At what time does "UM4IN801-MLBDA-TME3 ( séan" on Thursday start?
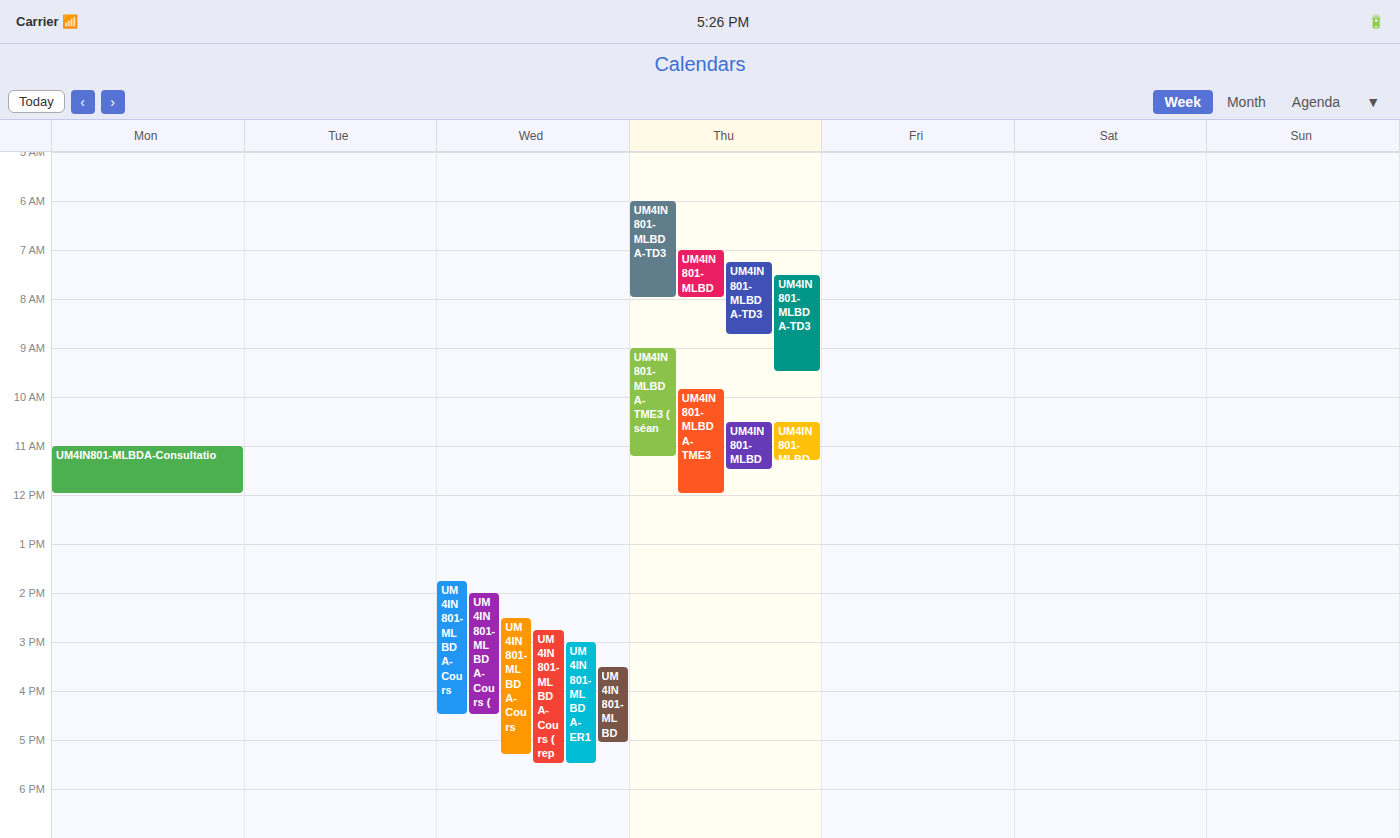
9:00 AM